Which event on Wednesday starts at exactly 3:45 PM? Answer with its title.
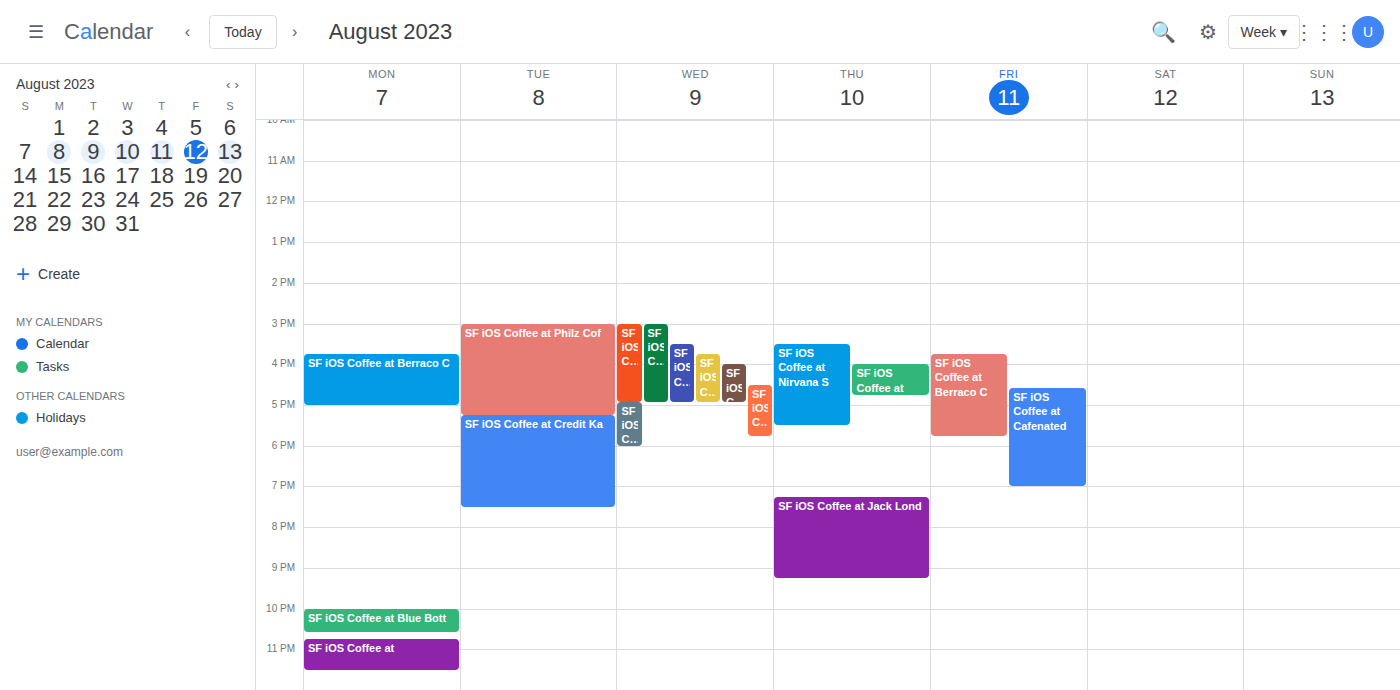
"SF iOS Coffee at The Mill"